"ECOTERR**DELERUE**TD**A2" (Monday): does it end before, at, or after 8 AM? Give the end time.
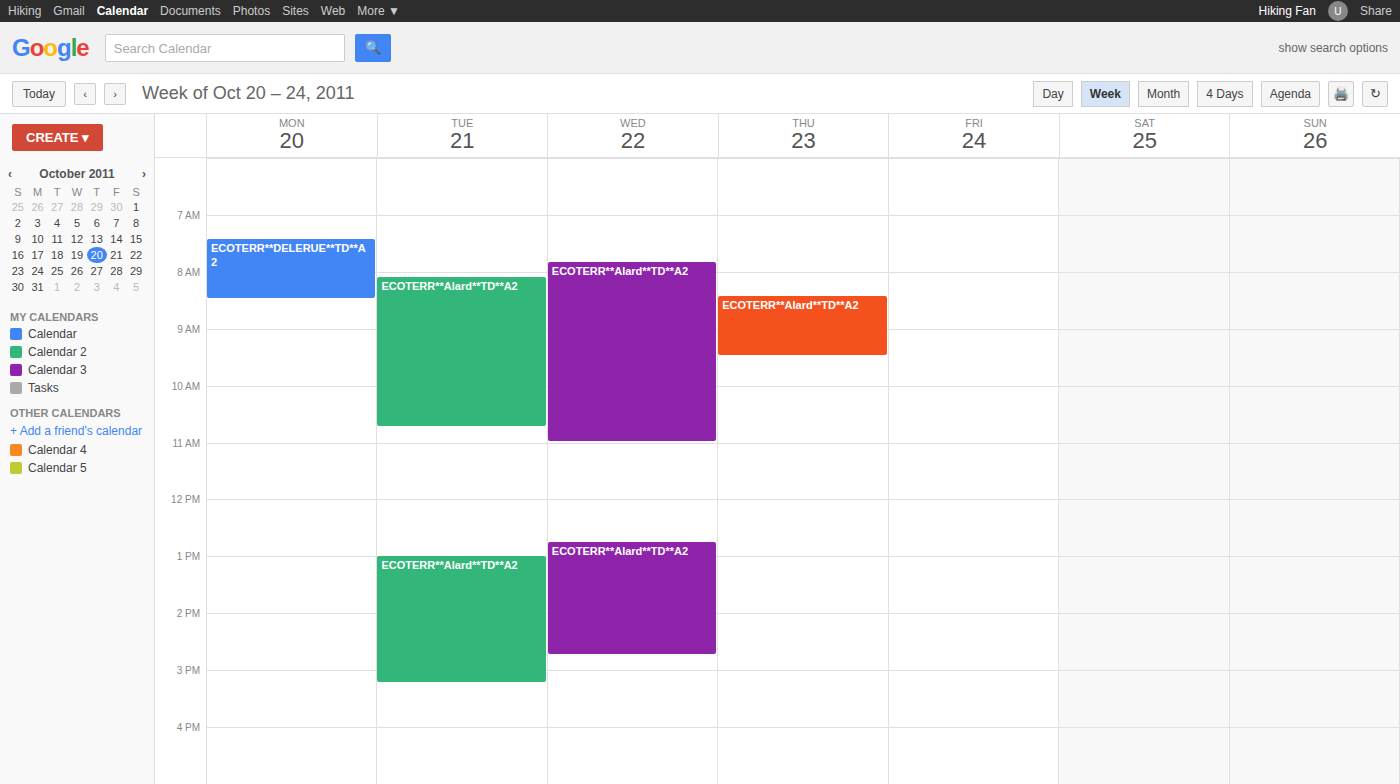
8:30 AM -- after 8 AM, 30 minutes below the 8 AM line.